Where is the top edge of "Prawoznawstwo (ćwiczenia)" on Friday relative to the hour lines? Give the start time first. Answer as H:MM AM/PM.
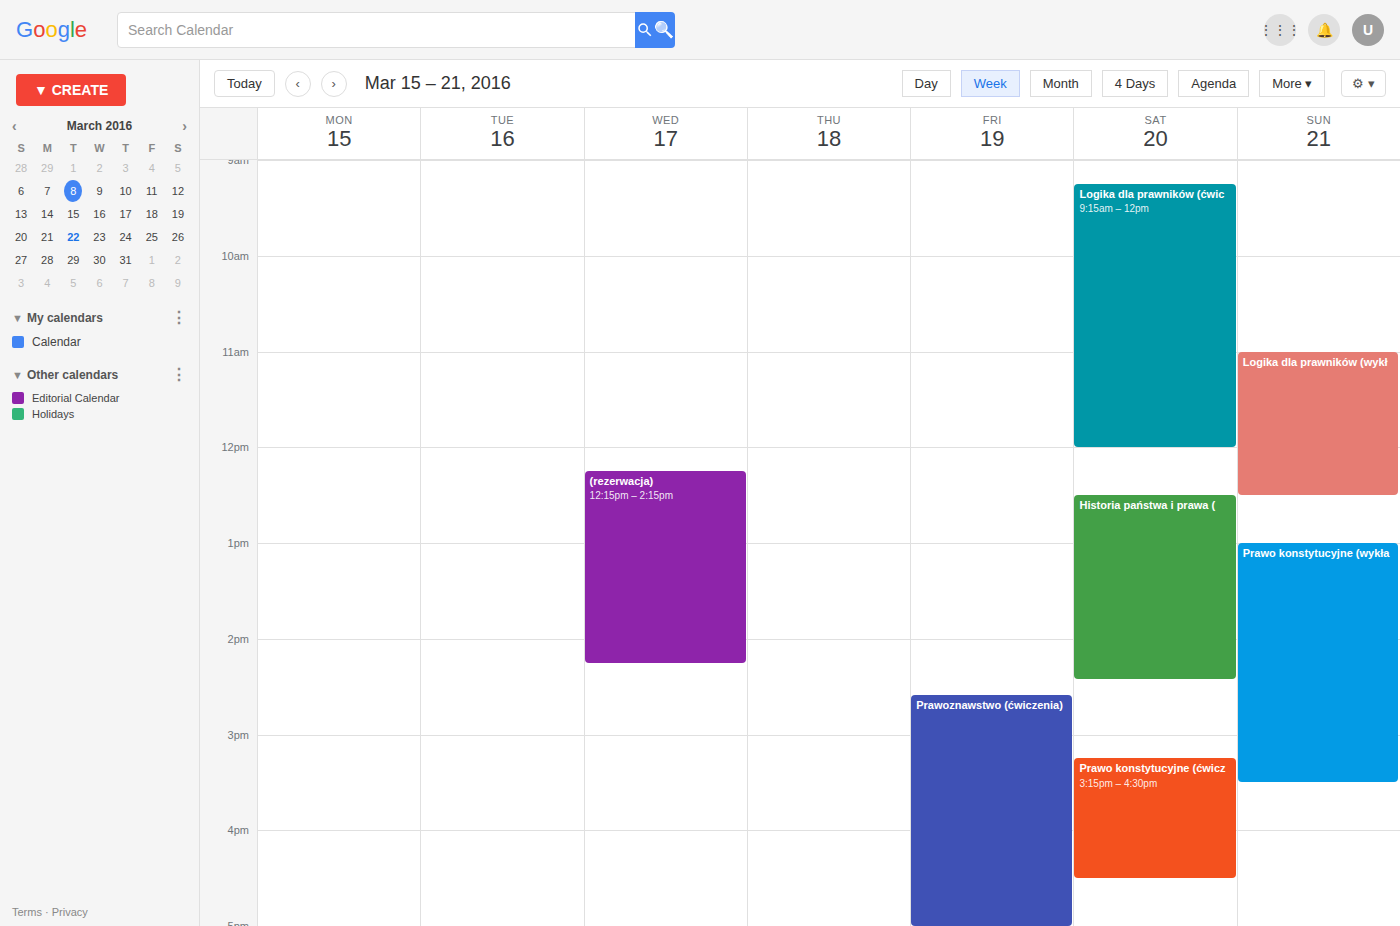
2:35 PM -- neither: 35 minutes below the 2 PM line and 25 minutes above the 3 PM line.